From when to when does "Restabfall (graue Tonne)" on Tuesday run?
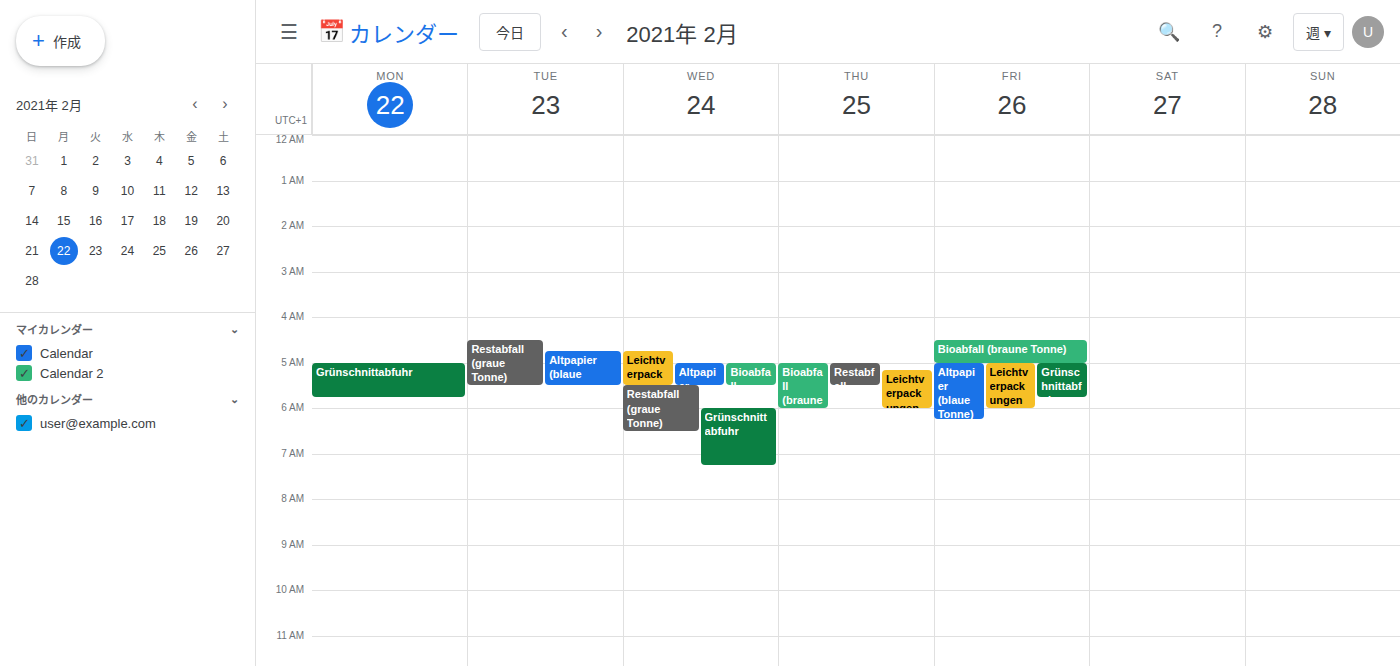
4:30 AM to 5:30 AM